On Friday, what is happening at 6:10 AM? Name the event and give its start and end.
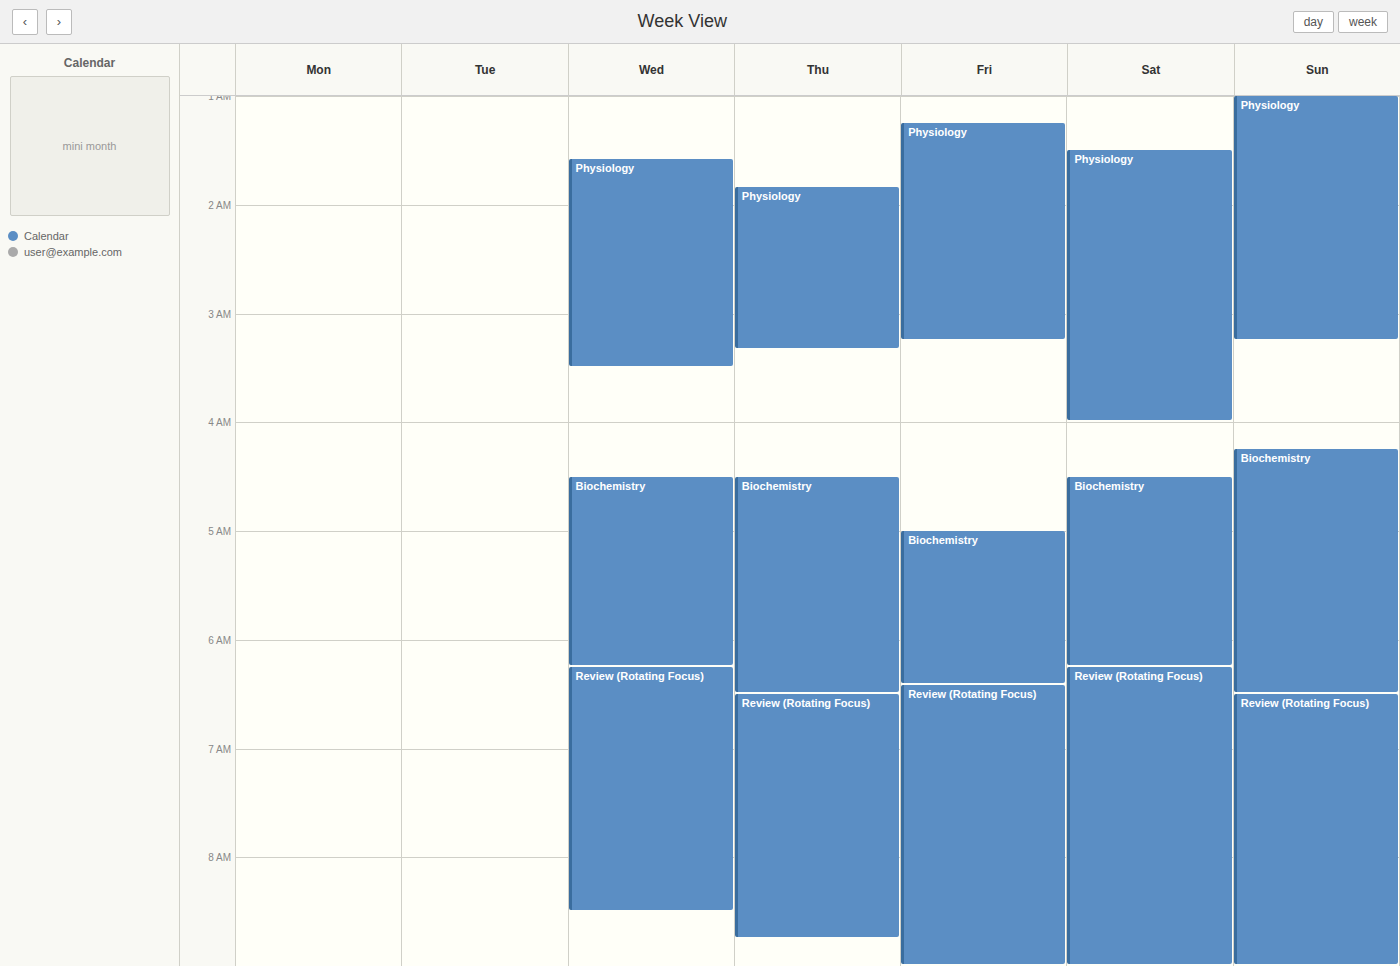
"Biochemistry", 5:00 AM to 6:25 AM